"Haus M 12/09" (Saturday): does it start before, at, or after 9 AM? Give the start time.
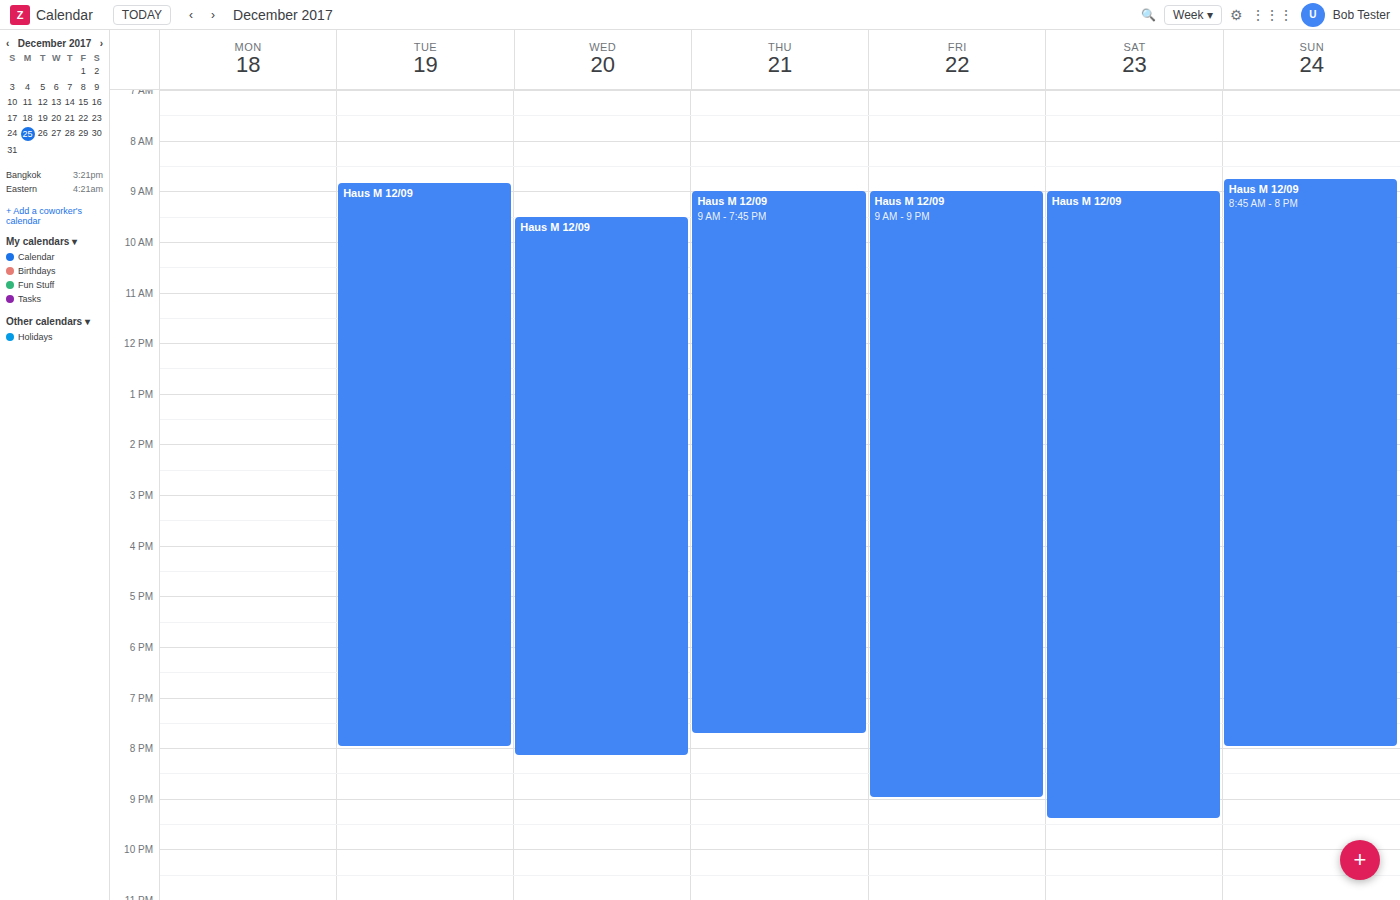
9:00 AM -- exactly at 9 AM, on the 9 AM line.